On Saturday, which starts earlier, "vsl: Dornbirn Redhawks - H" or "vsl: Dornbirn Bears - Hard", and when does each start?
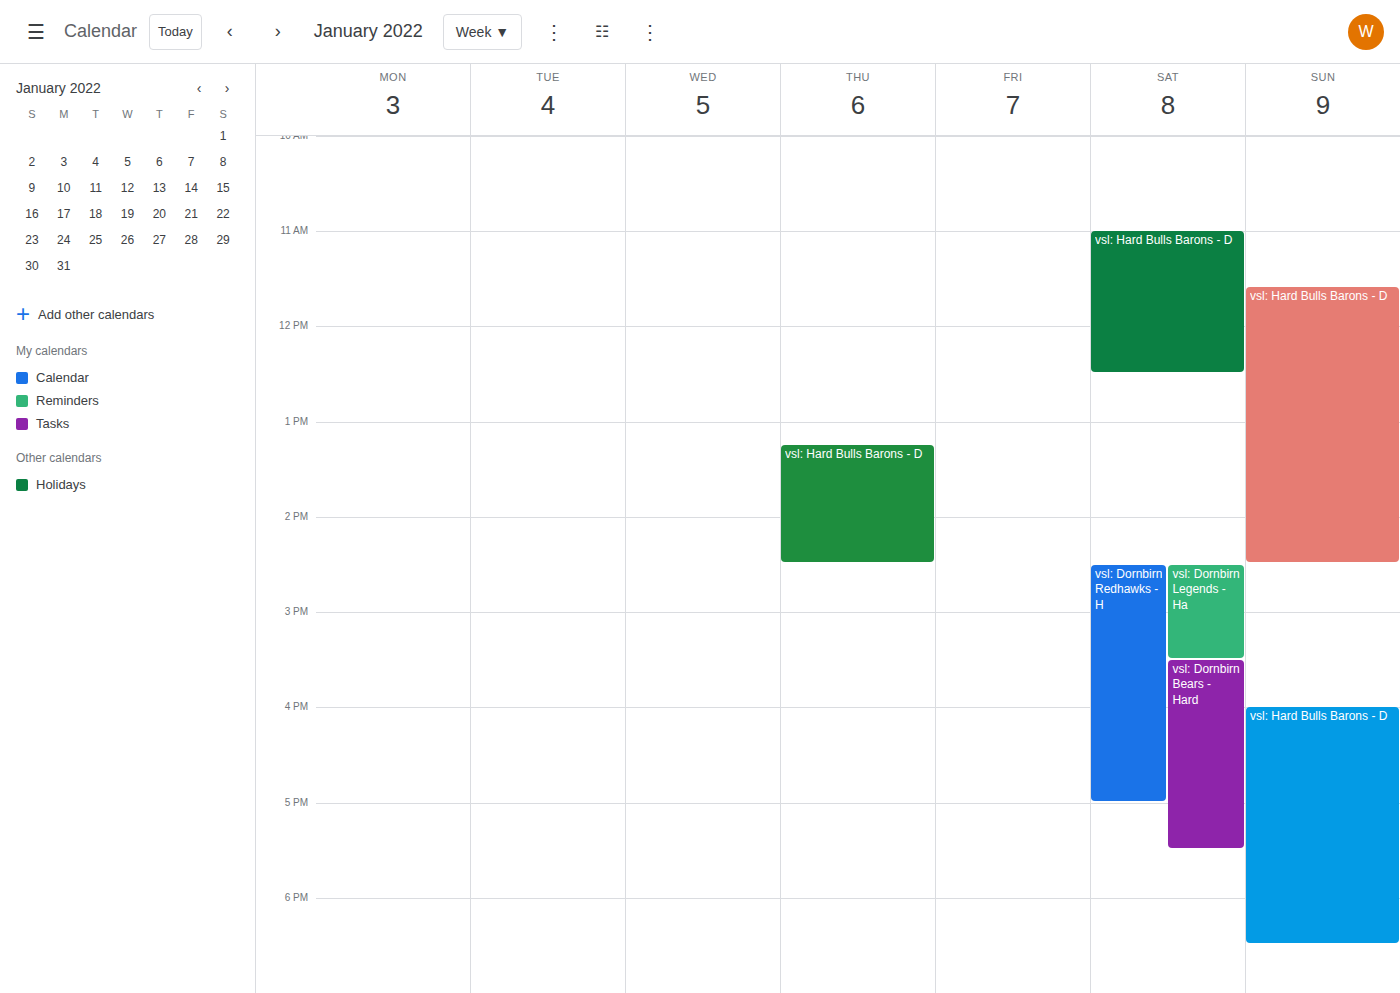
"vsl: Dornbirn Redhawks - H" 2:30 PM; "vsl: Dornbirn Bears - Hard" 3:30 PM.